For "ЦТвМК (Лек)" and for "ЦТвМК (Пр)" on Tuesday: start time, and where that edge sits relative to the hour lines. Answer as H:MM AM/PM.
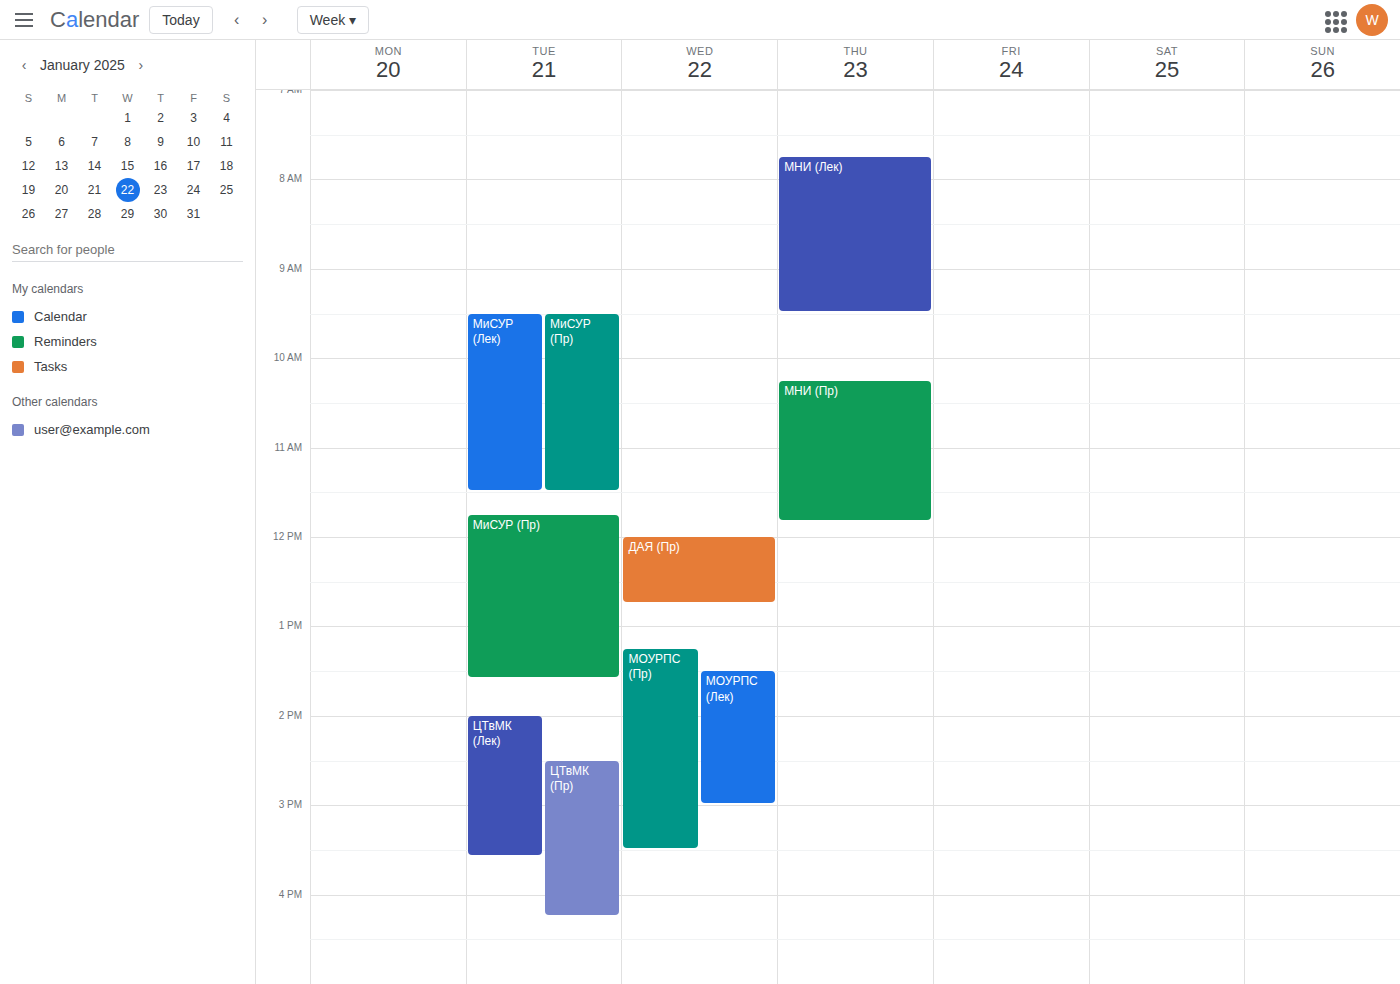
"ЦТвМК (Лек)": 2:00 PM, exactly on the 2 PM line. "ЦТвМК (Пр)": 2:30 PM, halfway between the 2 PM and 3 PM lines.